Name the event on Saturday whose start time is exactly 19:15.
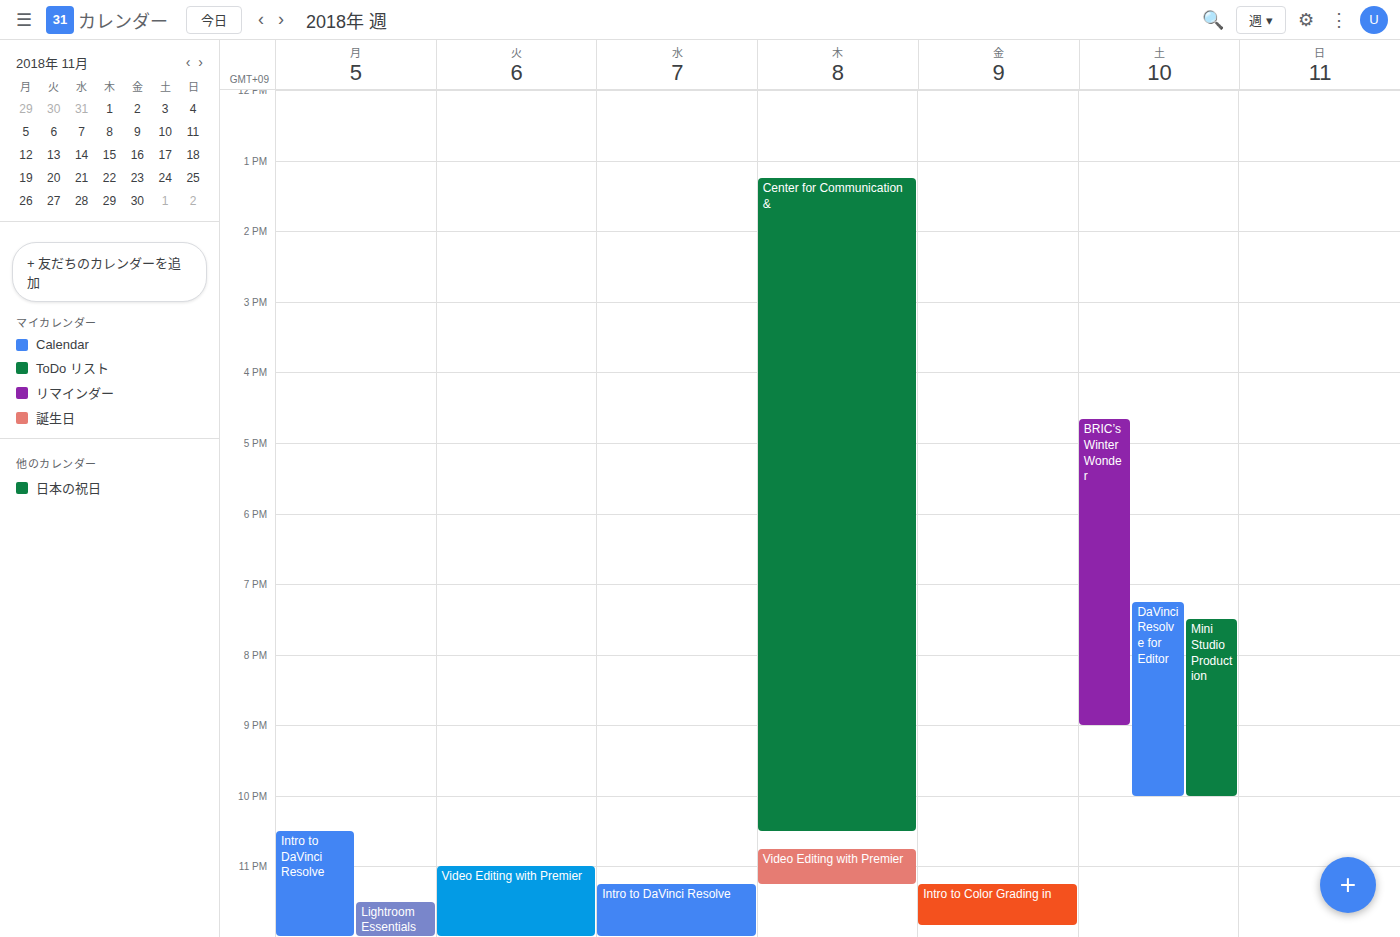
"DaVinci Resolve for Editor"